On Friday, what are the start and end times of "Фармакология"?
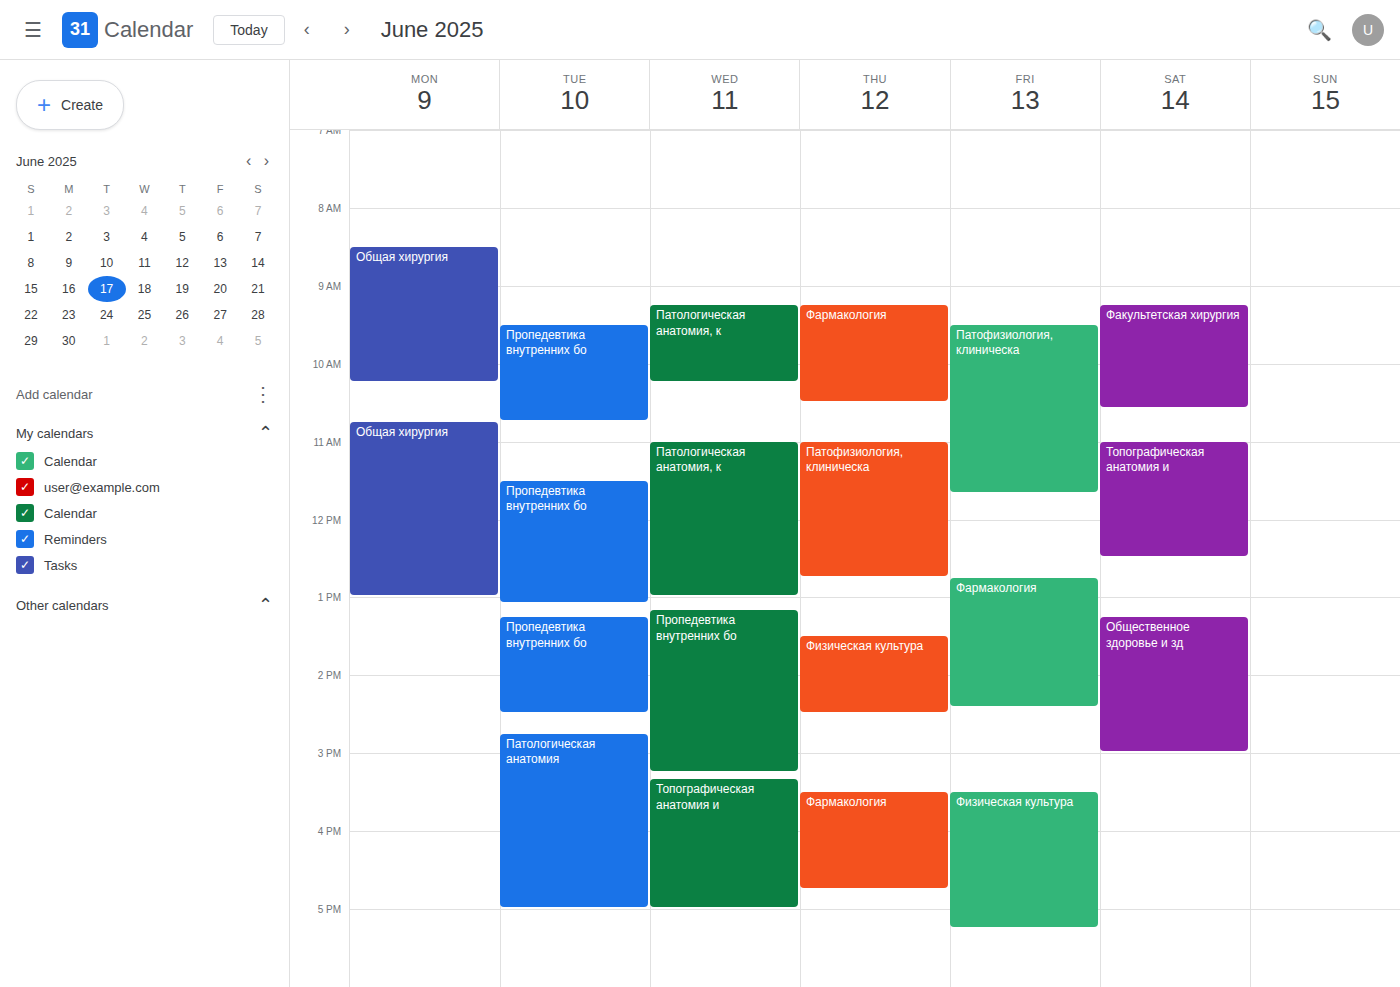
12:45 PM to 2:25 PM